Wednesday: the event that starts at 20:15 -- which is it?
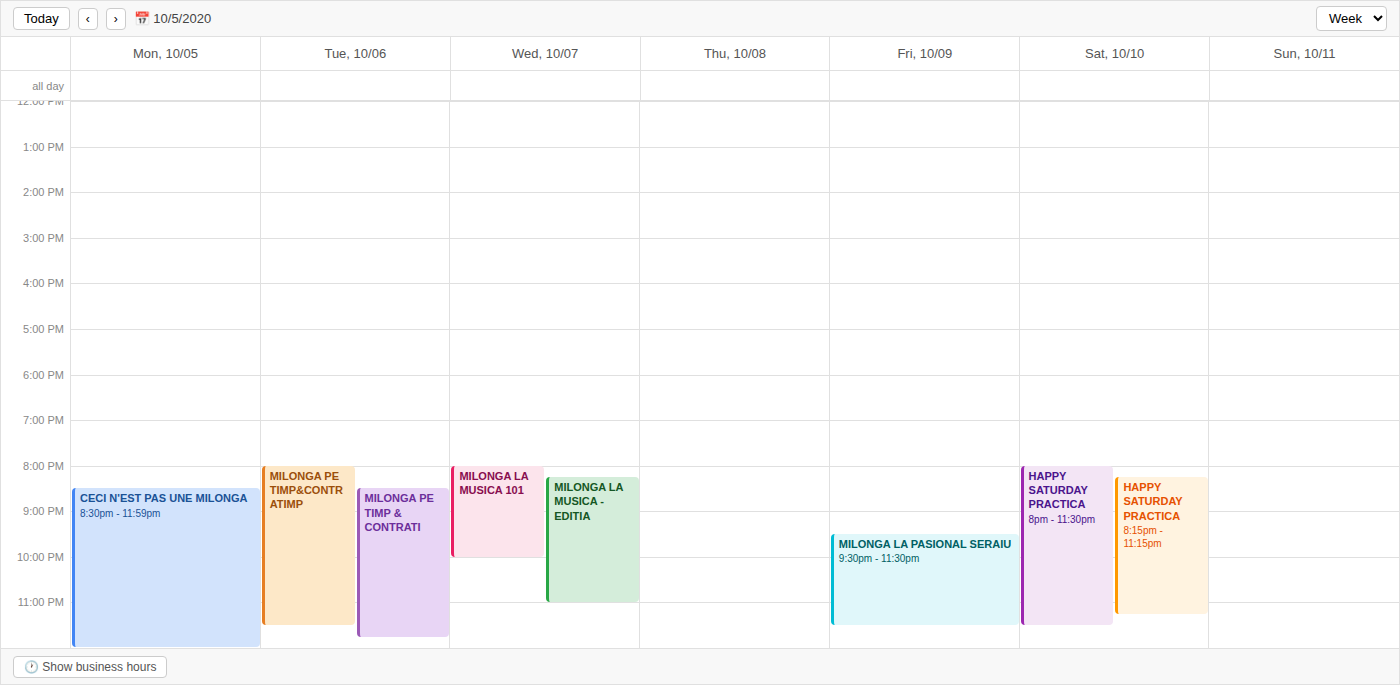
"Milonga la muSIca - editia"